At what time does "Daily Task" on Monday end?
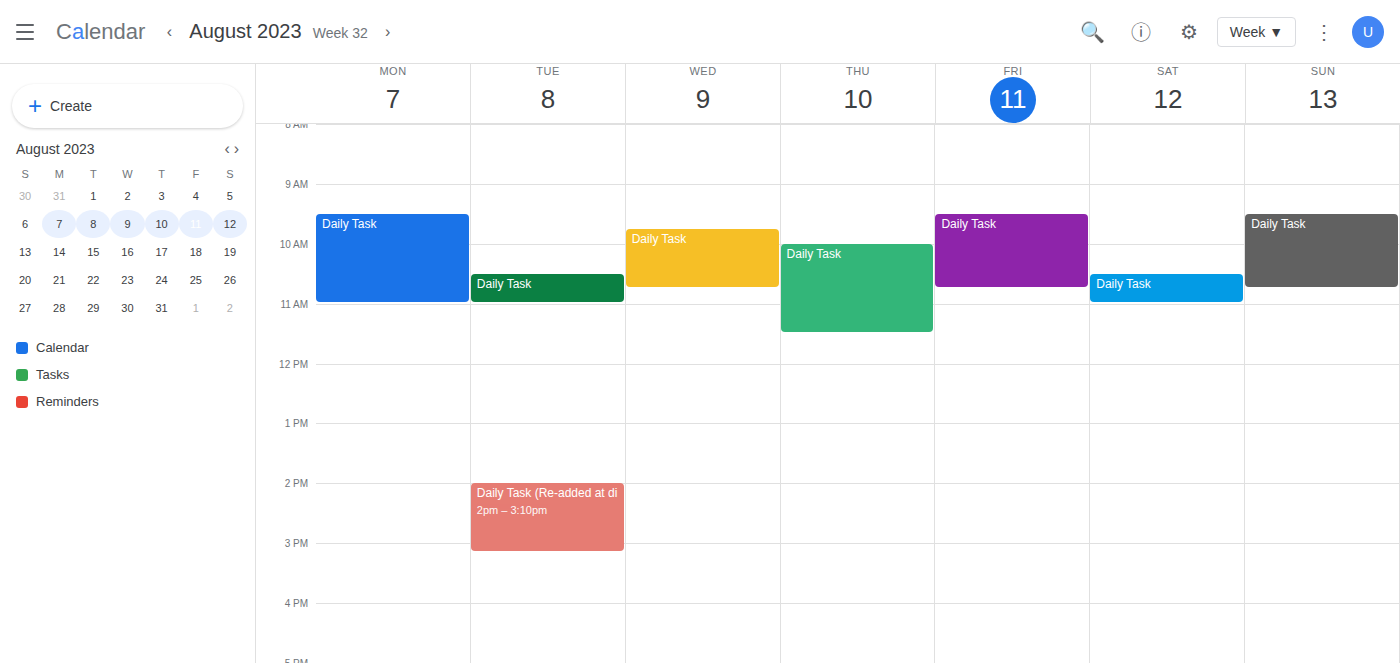
11:00 AM